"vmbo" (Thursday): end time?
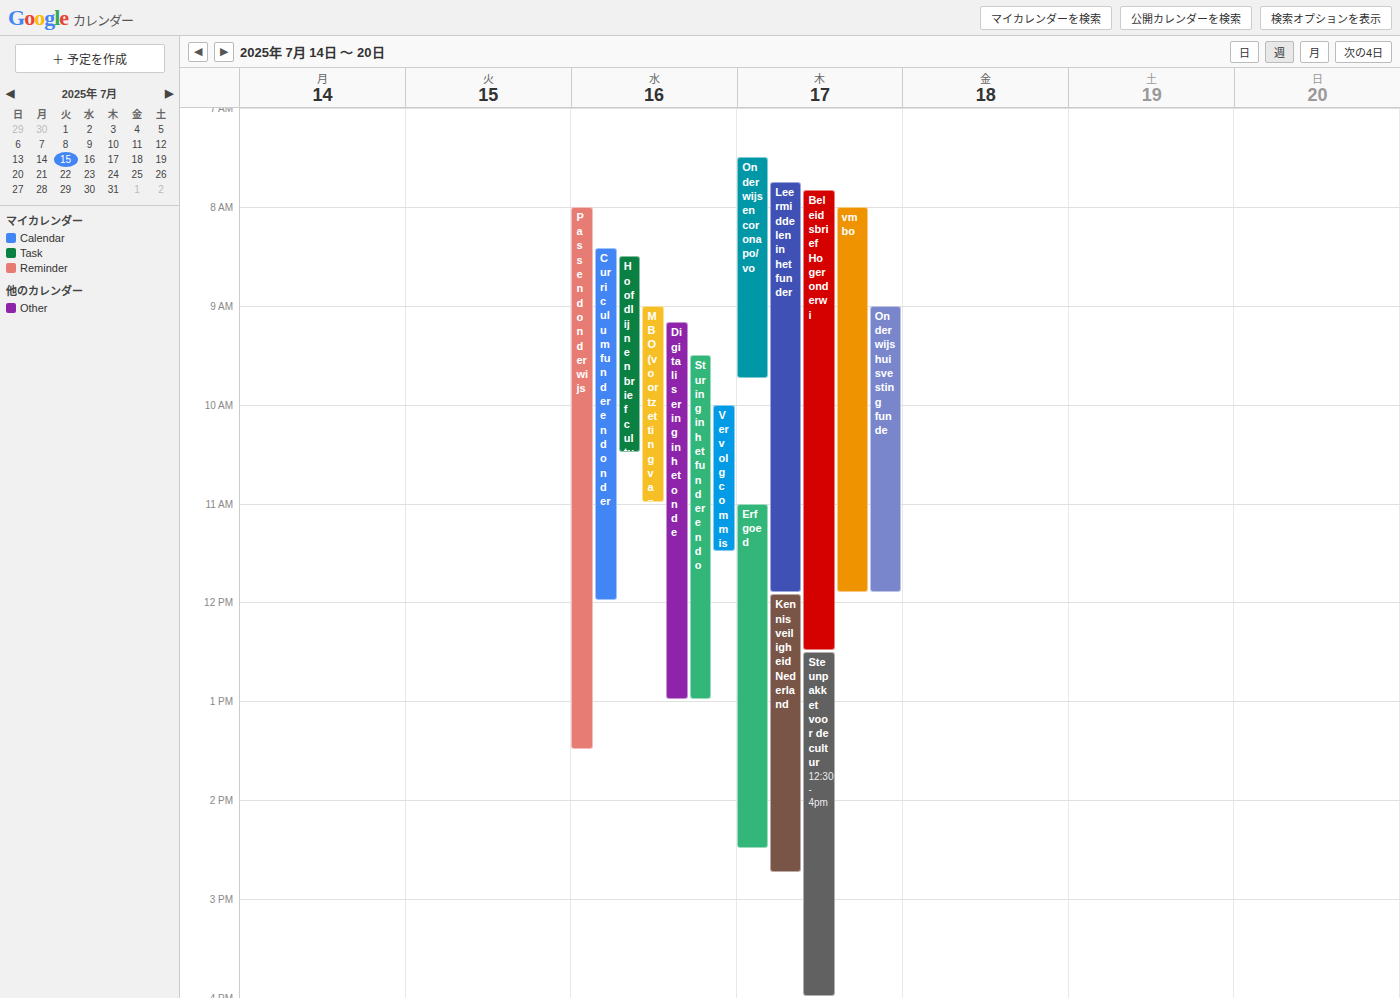
11:55 AM